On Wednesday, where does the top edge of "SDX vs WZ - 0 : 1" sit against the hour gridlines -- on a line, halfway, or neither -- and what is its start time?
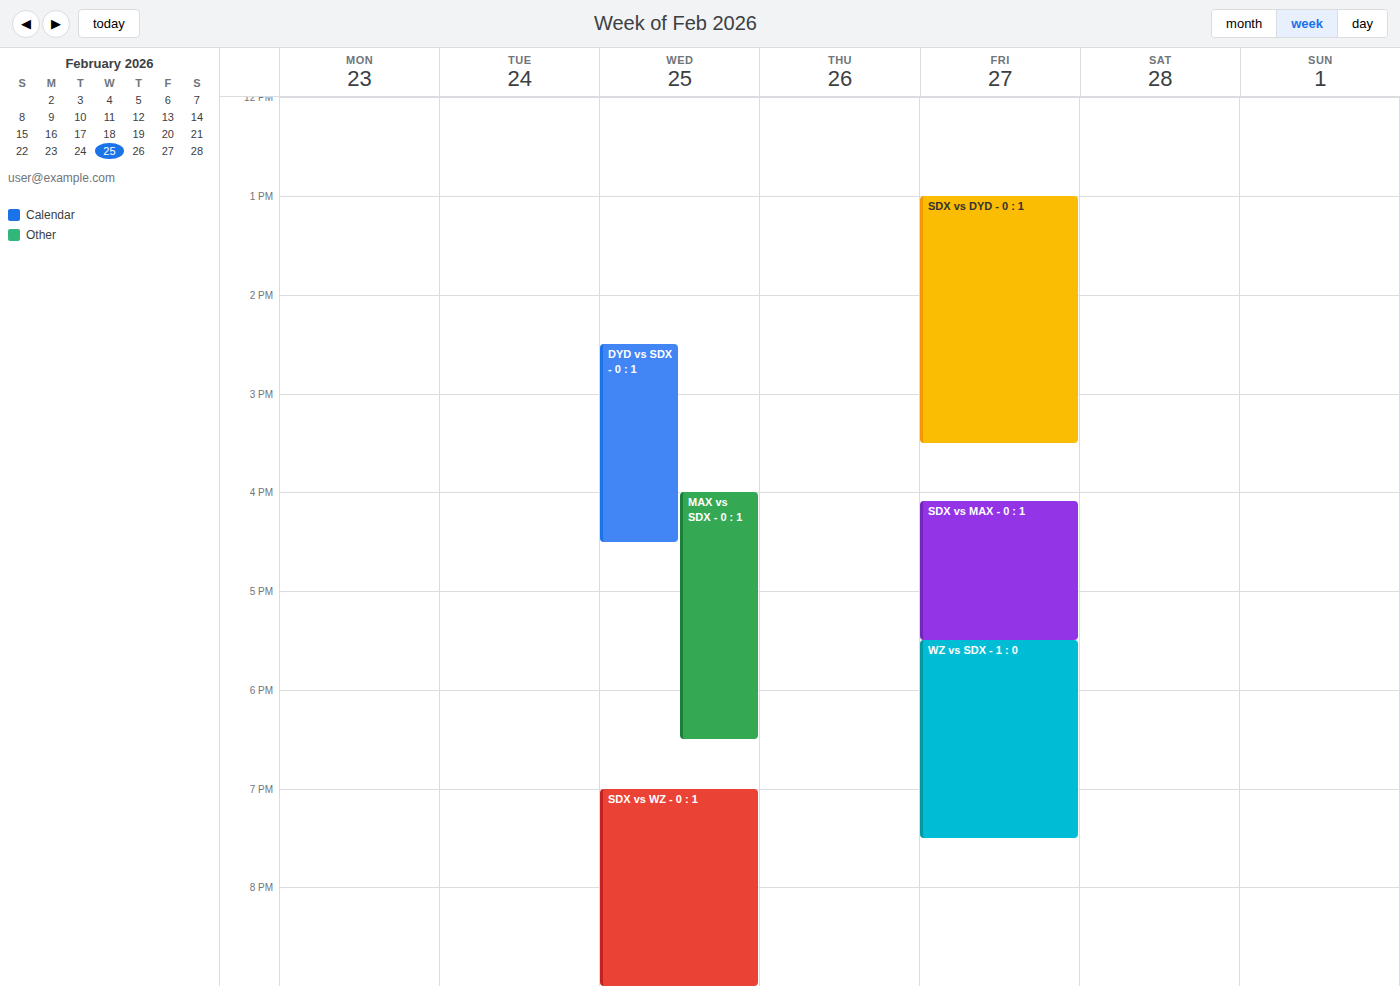
7:00 PM -- exactly on the 7 PM line.